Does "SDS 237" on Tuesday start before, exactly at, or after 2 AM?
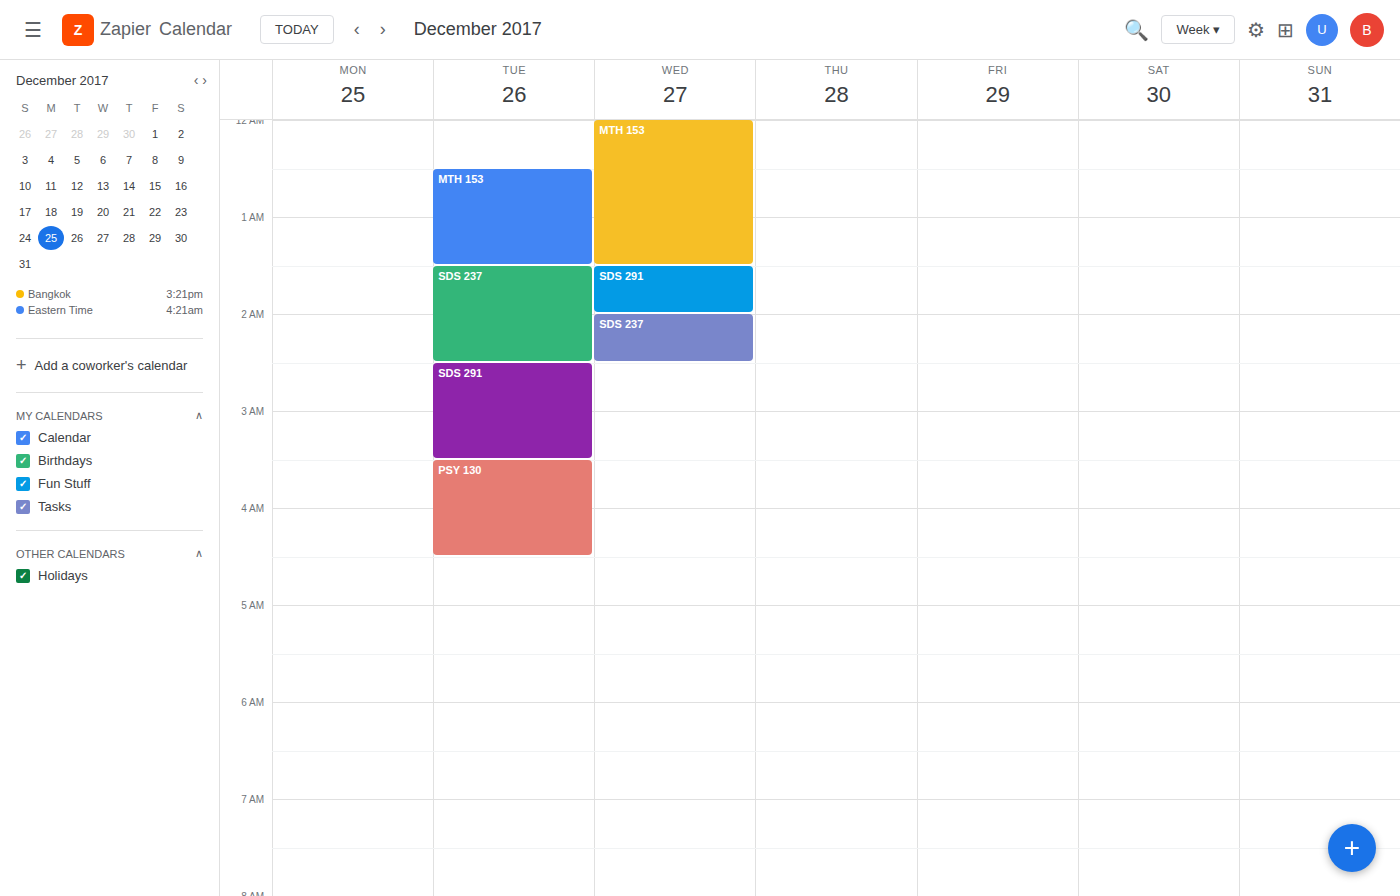
1:30 AM -- before 2 AM, 30 minutes above the 2 AM line.